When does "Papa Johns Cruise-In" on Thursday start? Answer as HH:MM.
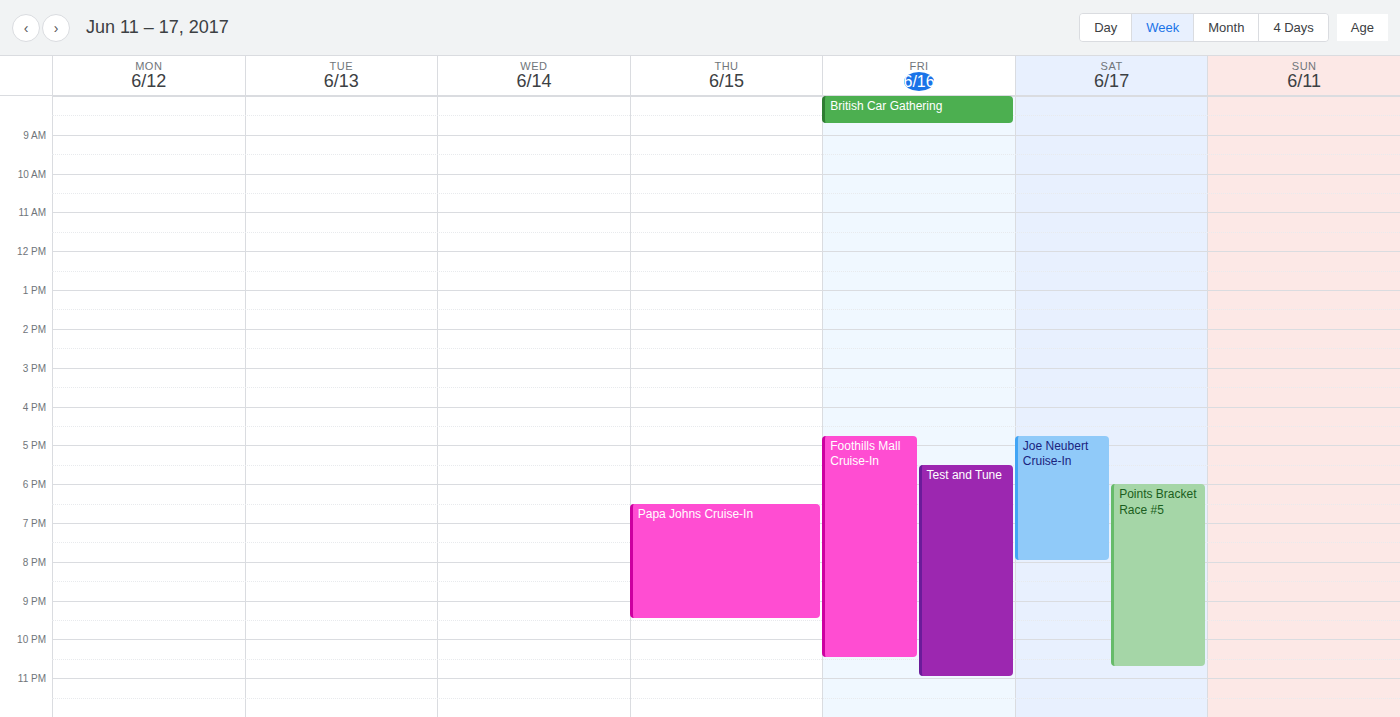
18:30